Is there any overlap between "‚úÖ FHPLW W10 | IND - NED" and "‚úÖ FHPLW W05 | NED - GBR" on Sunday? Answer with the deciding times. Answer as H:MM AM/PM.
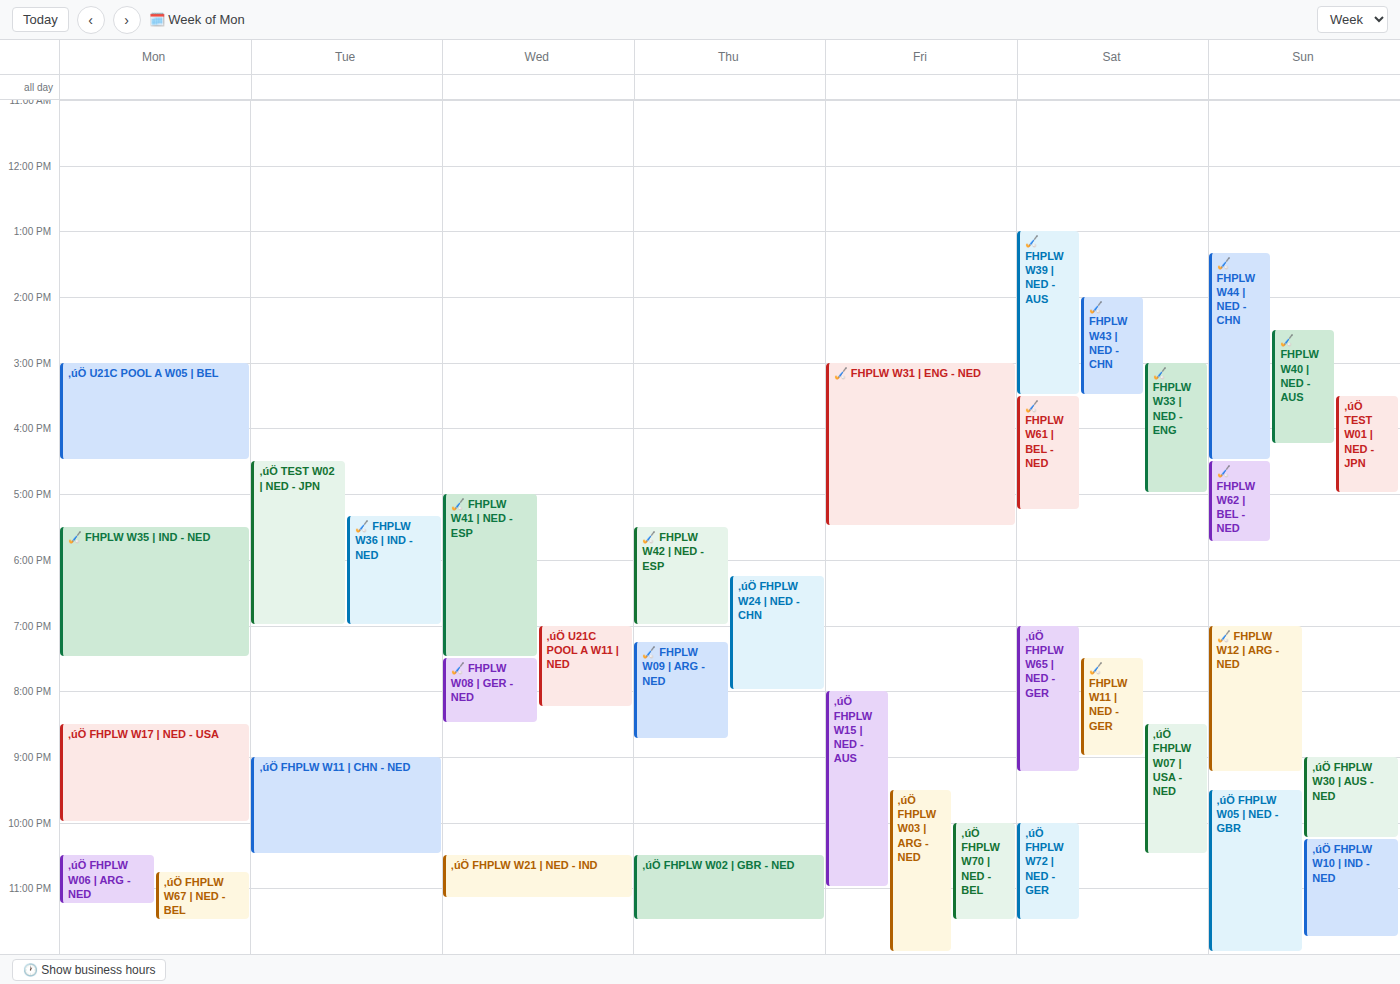
"‚úÖ FHPLW W10 | IND - NED" runs 10:15 PM to 11:45 PM, inside "‚úÖ FHPLW W05 | NED - GBR" -- they overlap.